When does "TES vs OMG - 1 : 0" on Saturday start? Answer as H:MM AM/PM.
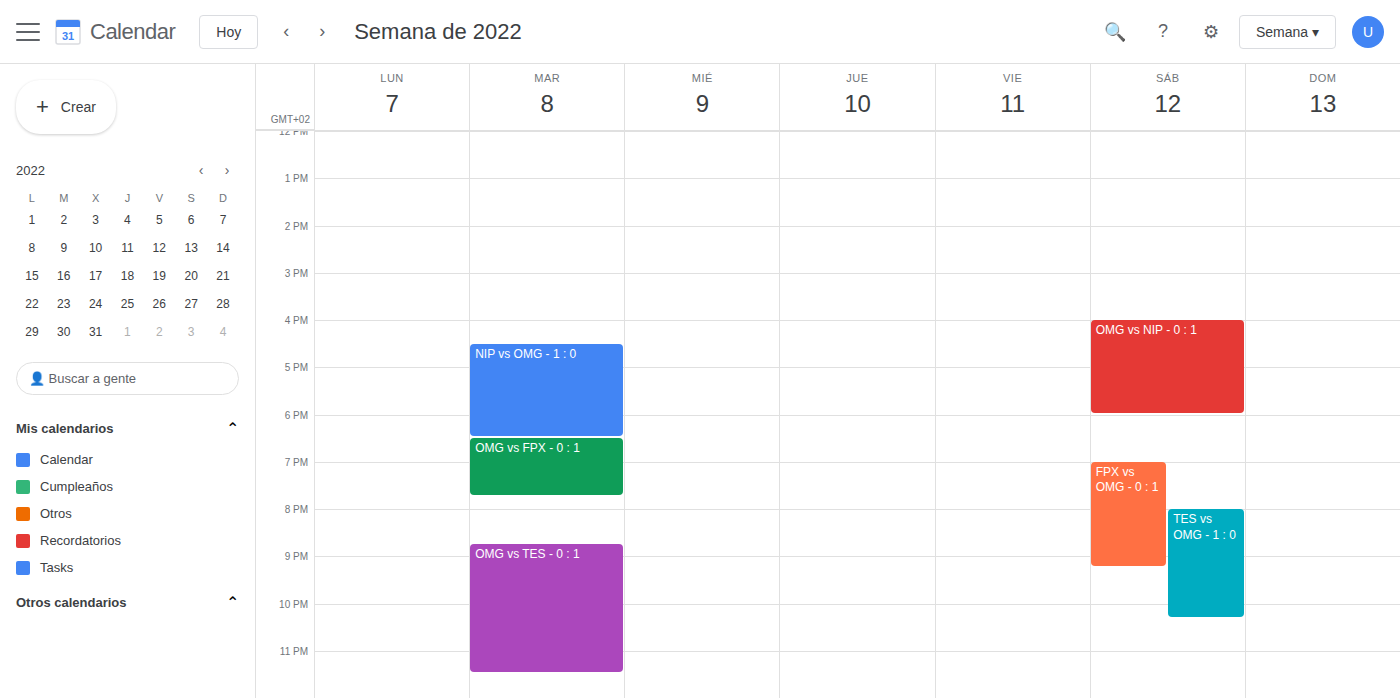
8:00 PM